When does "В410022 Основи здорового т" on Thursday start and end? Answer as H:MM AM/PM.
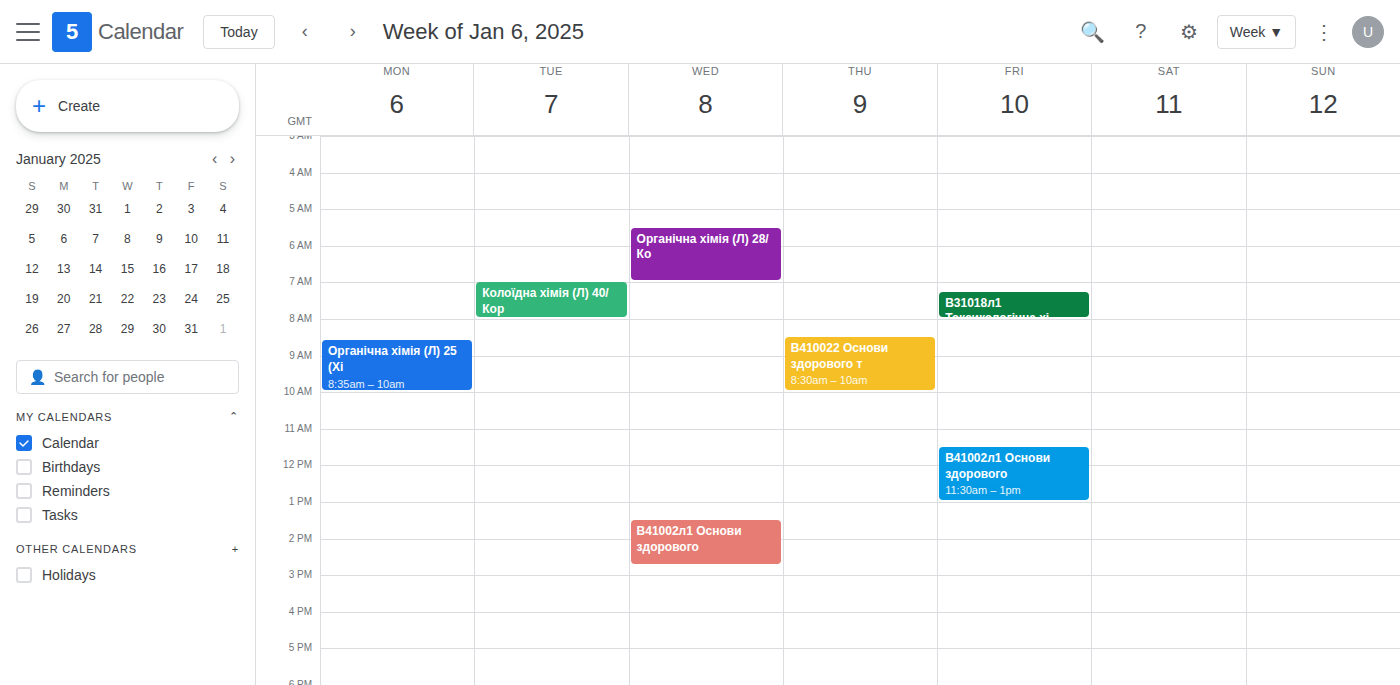
8:30 AM to 10:00 AM